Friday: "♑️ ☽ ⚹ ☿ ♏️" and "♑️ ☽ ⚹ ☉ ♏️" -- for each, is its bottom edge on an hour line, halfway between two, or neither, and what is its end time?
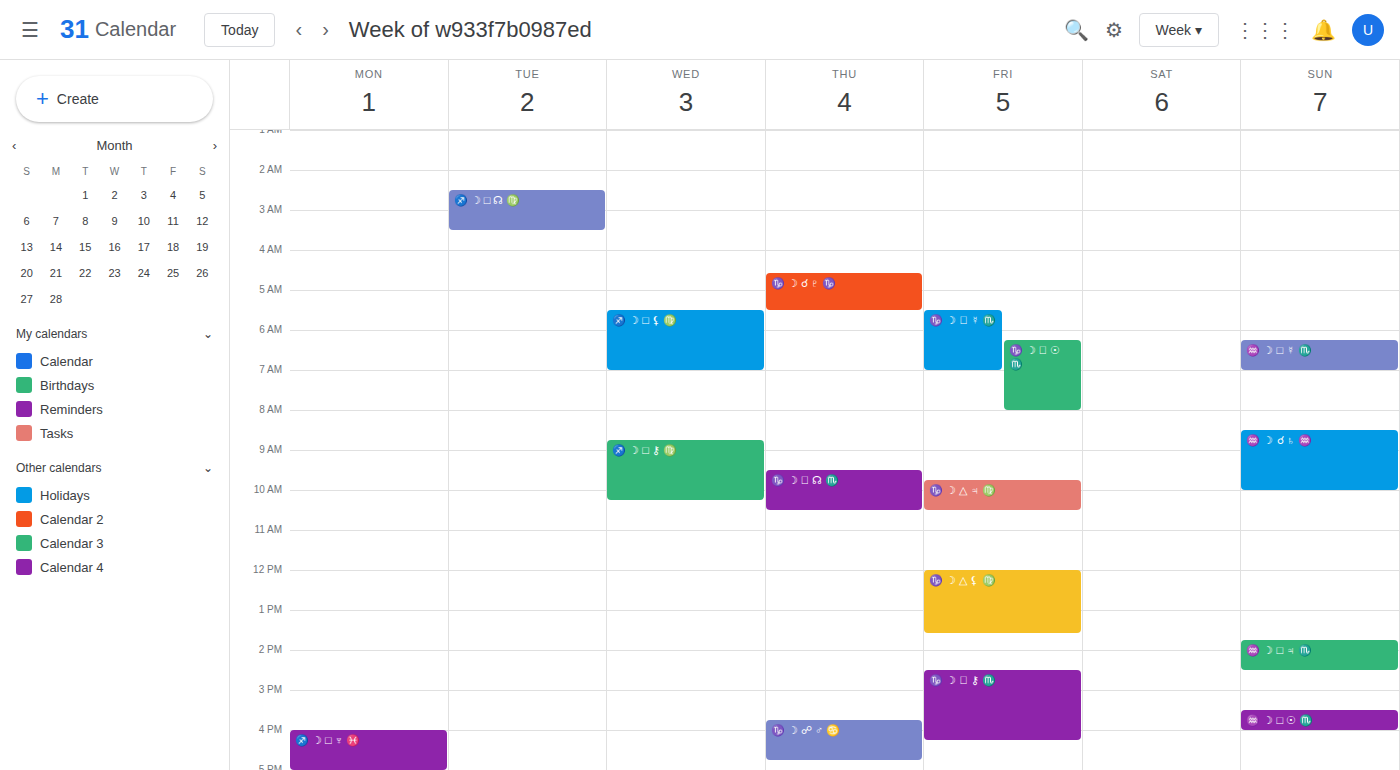
"♑️ ☽ ⚹ ☿ ♏️": 7:00 AM, exactly on the 7 AM line. "♑️ ☽ ⚹ ☉ ♏️": 8:00 AM, exactly on the 8 AM line.